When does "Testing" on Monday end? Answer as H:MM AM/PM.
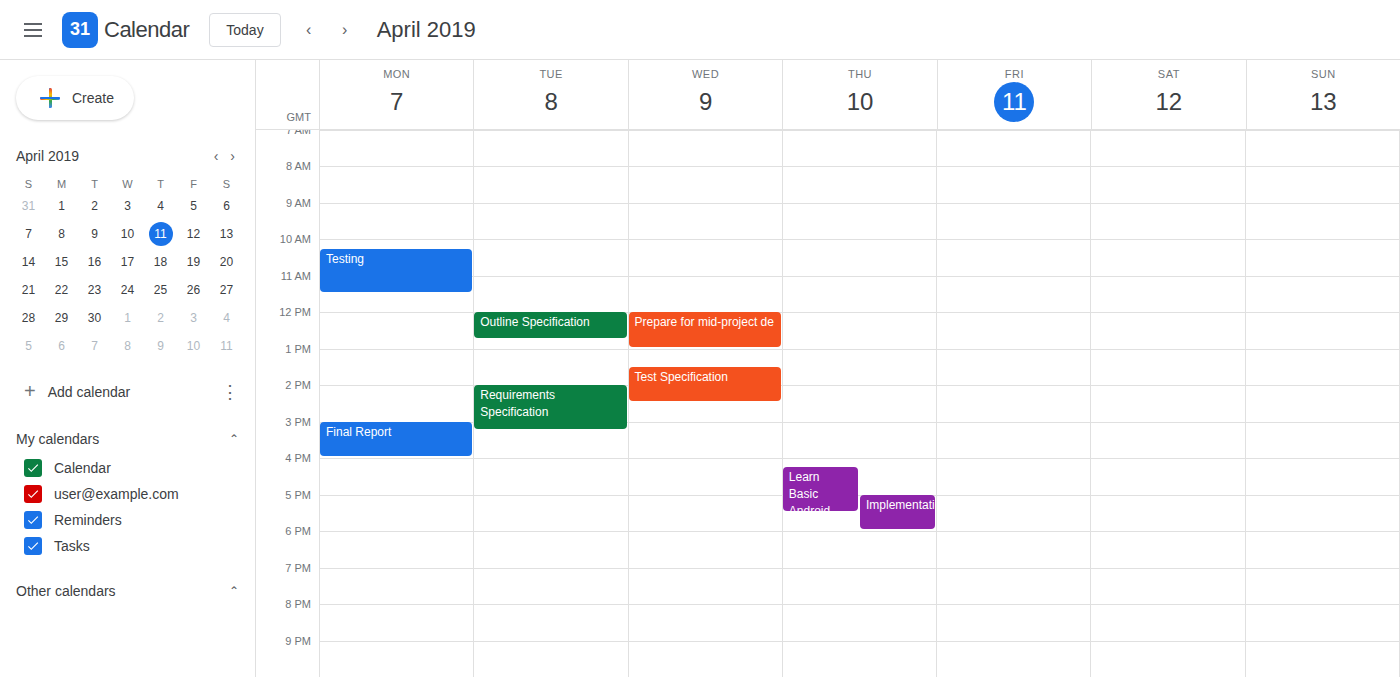
11:30 AM